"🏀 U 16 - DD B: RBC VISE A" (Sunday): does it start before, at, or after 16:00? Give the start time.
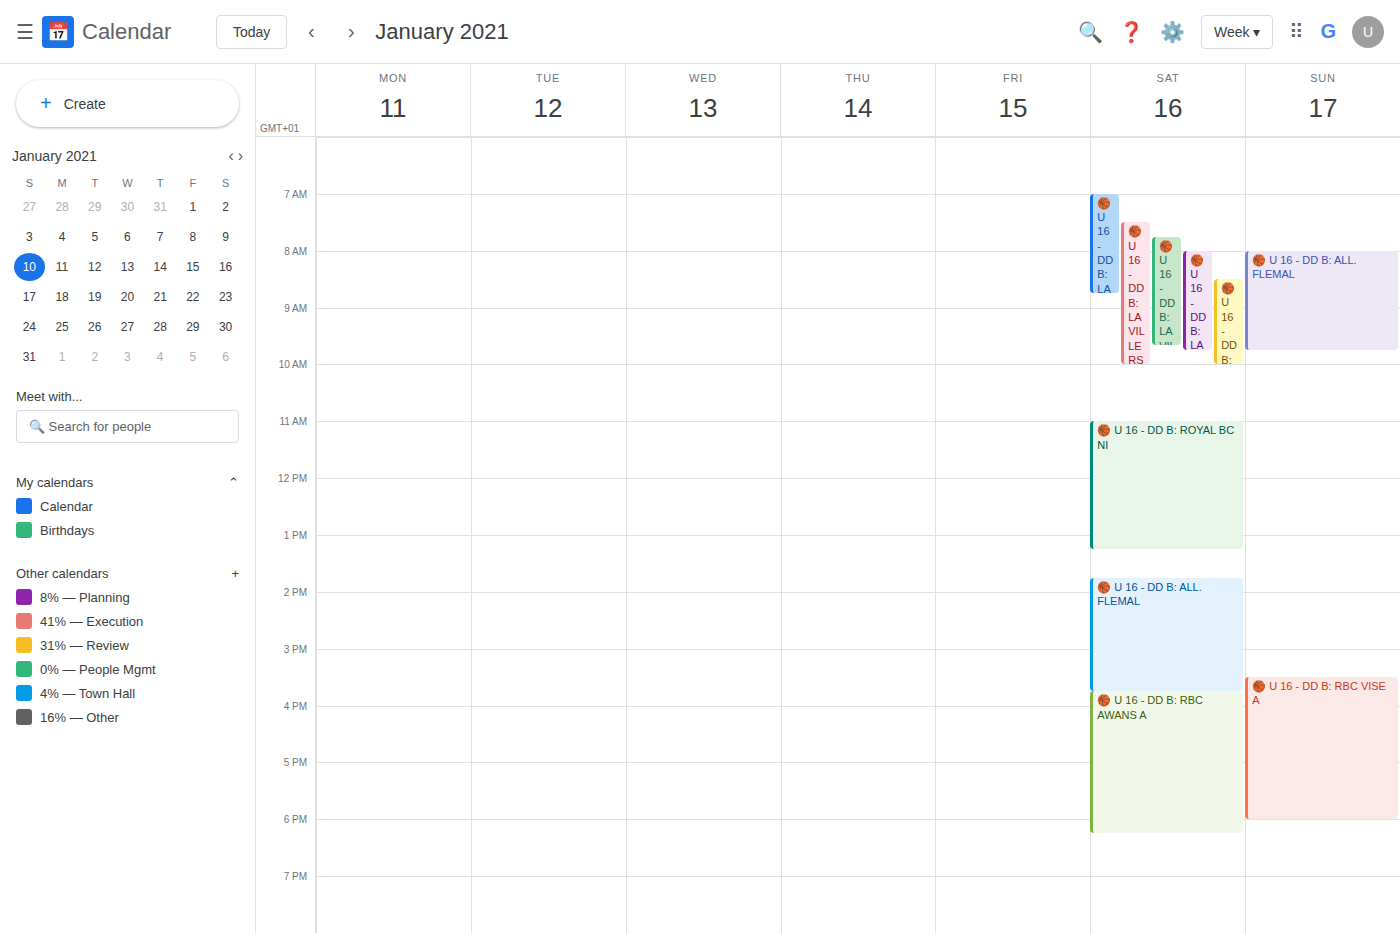
15:30 -- before 16:00, 30 minutes above the 16:00 line.